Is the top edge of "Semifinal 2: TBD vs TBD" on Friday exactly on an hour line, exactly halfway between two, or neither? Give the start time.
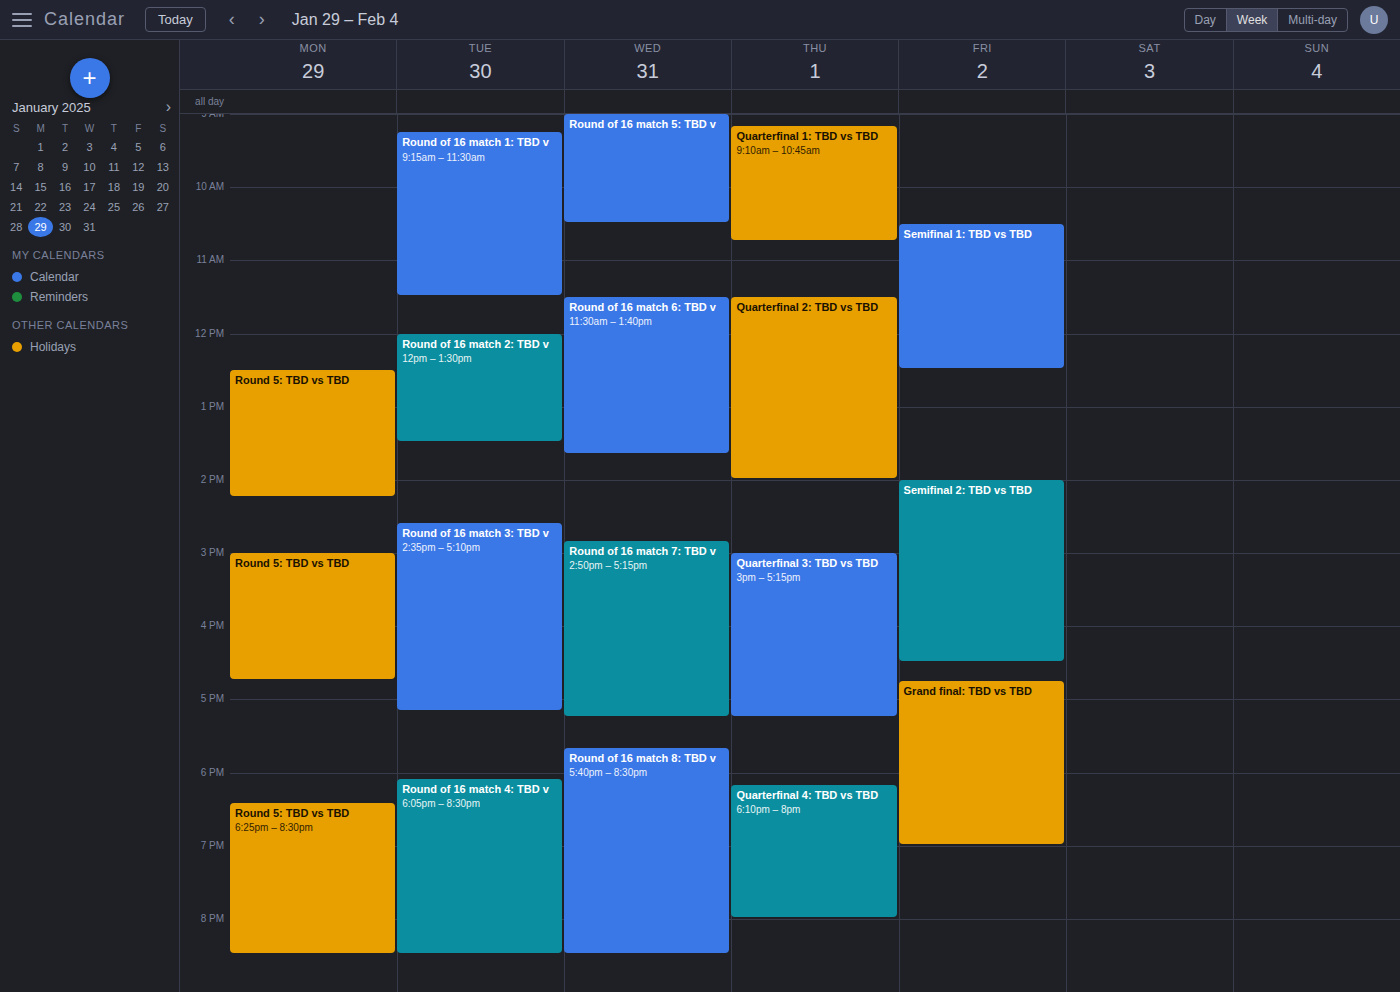
2:00 PM -- exactly on the 2 PM line.